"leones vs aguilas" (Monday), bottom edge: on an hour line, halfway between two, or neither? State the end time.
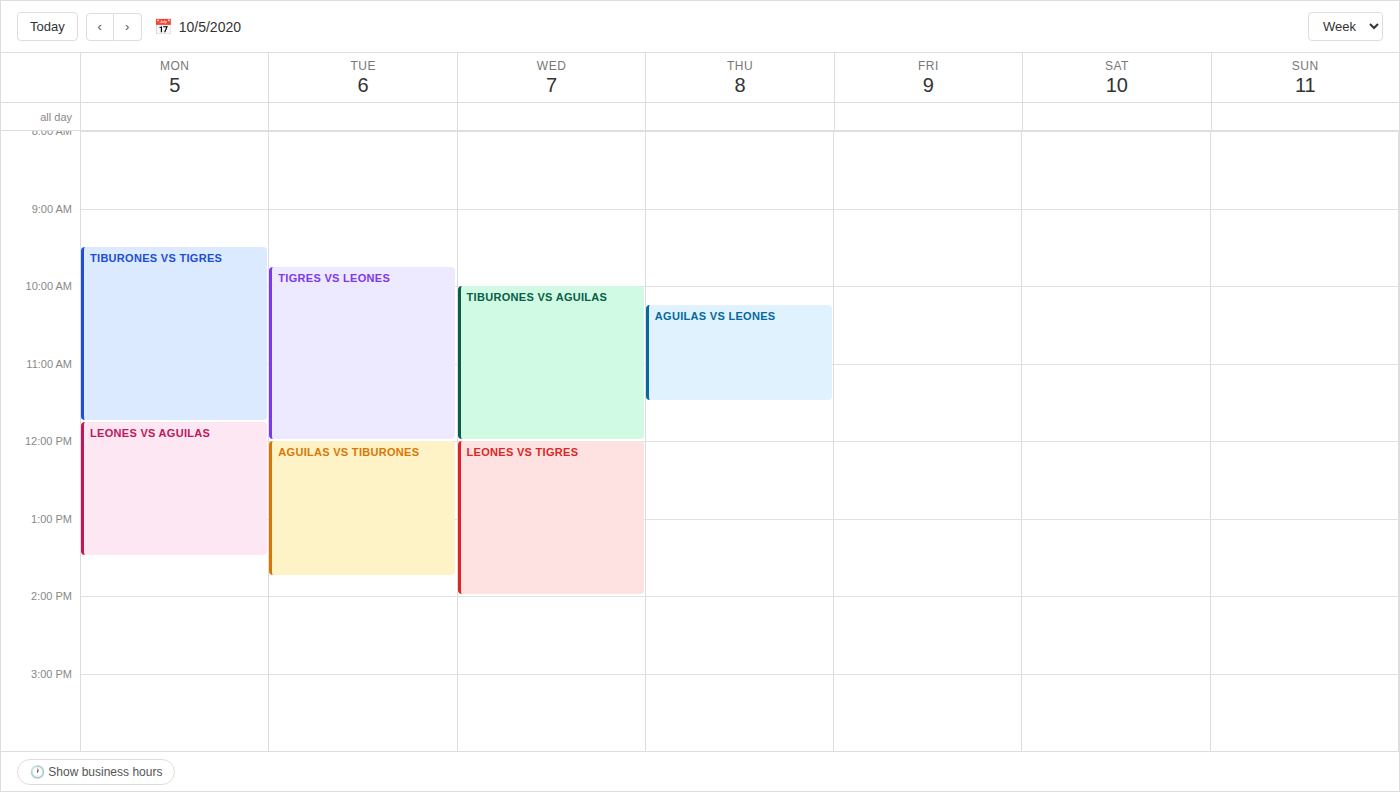
13:30 -- halfway between the 13:00 and 14:00 lines.